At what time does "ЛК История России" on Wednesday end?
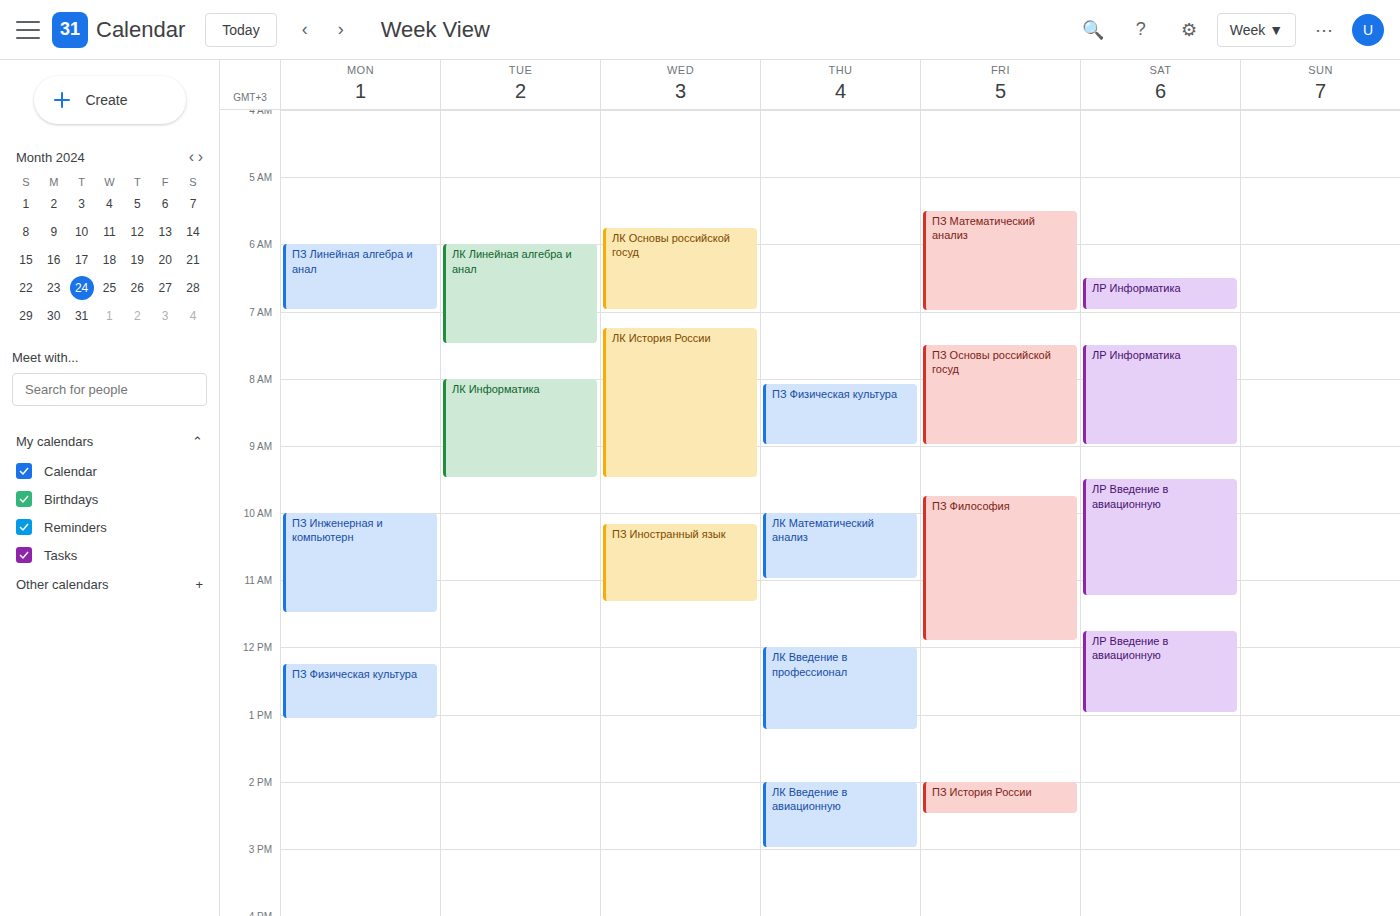
9:30 AM